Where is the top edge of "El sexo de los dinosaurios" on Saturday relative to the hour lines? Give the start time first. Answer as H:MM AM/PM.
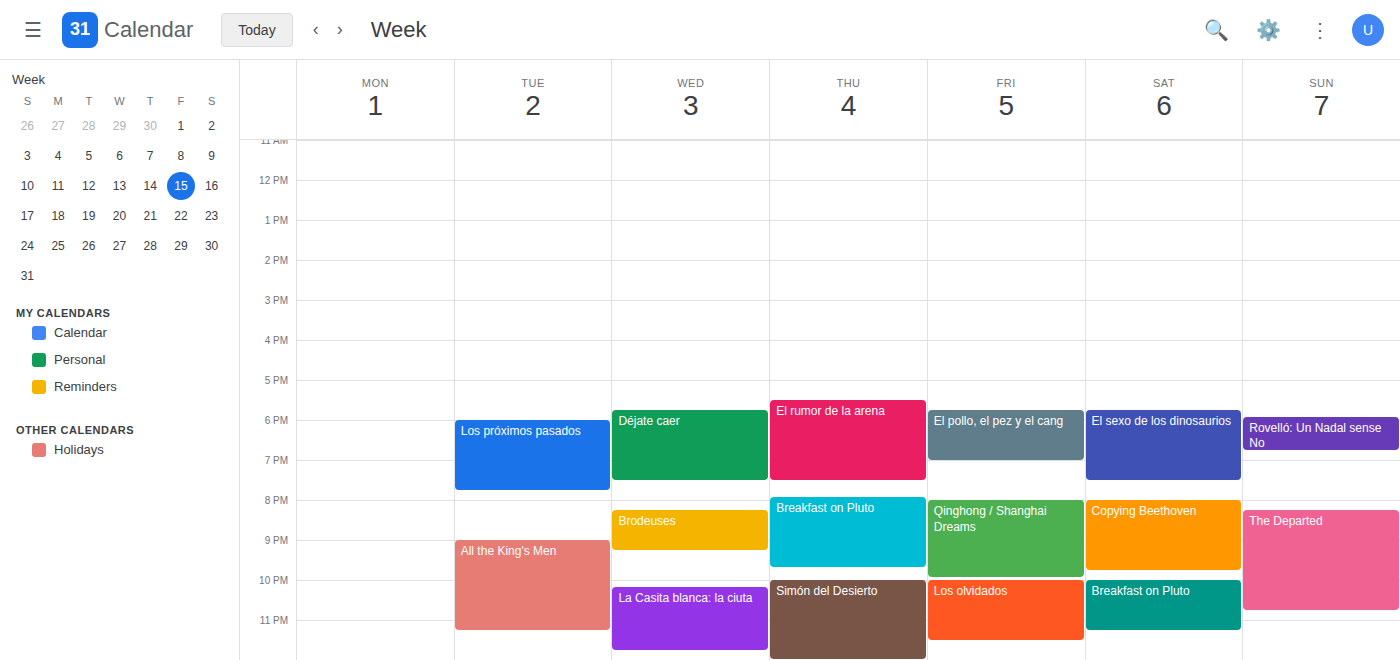
5:45 PM -- neither: three quarters of the way from the 5 PM line to the 6 PM line.